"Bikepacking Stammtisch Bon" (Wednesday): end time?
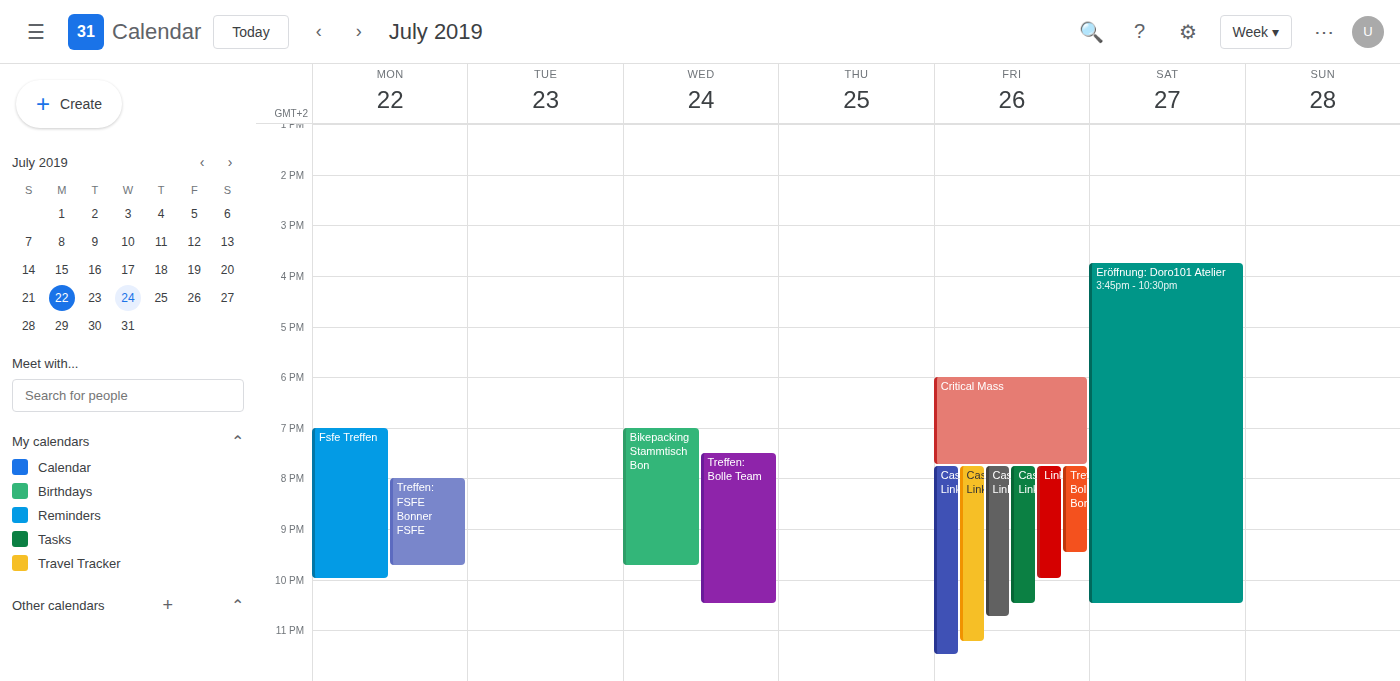
9:45 PM